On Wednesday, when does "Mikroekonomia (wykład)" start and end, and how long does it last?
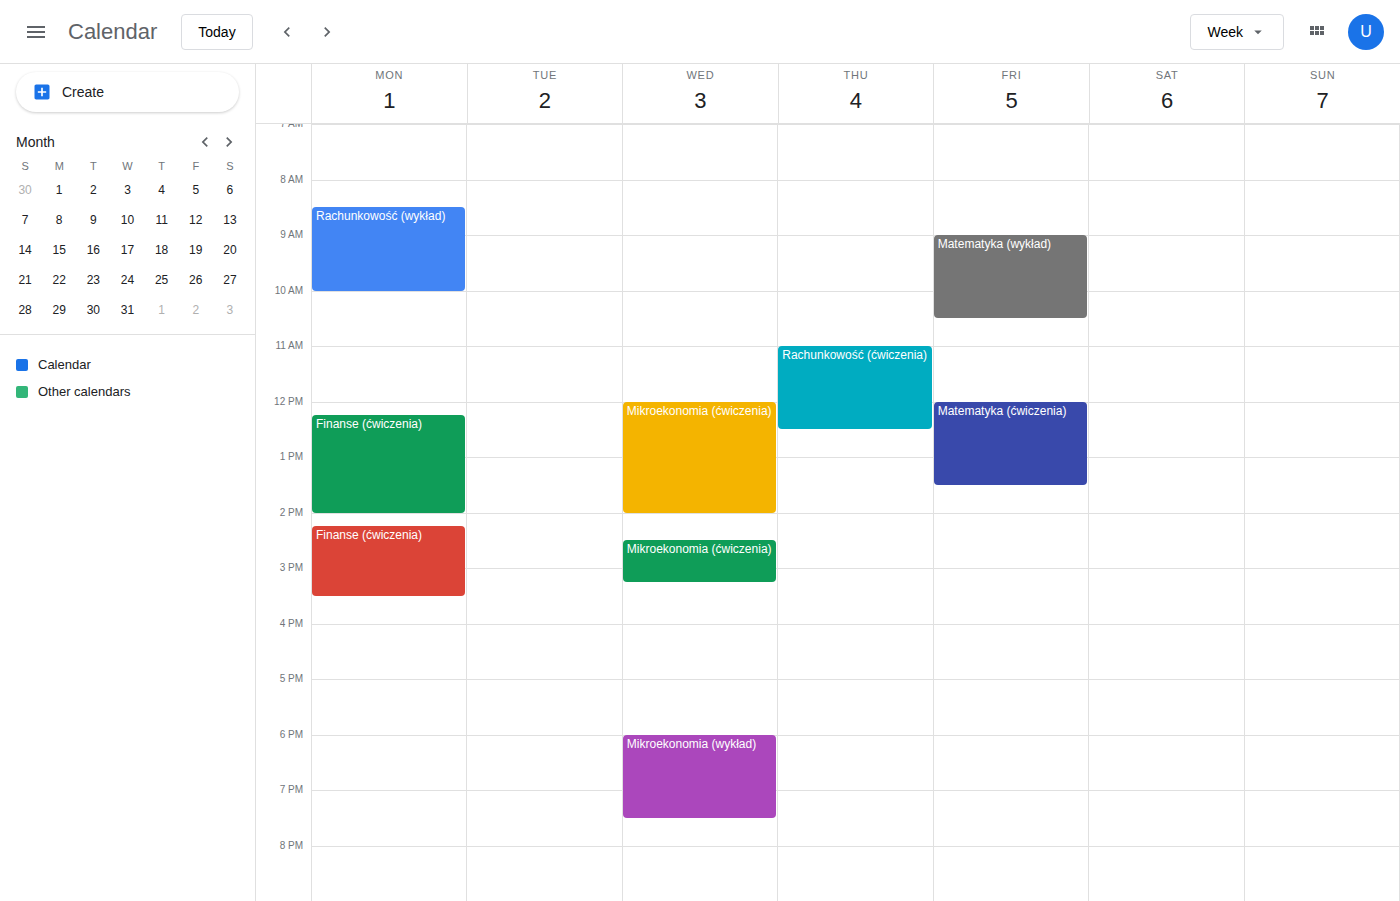
18:00 to 19:30, 1 hour 30 minutes